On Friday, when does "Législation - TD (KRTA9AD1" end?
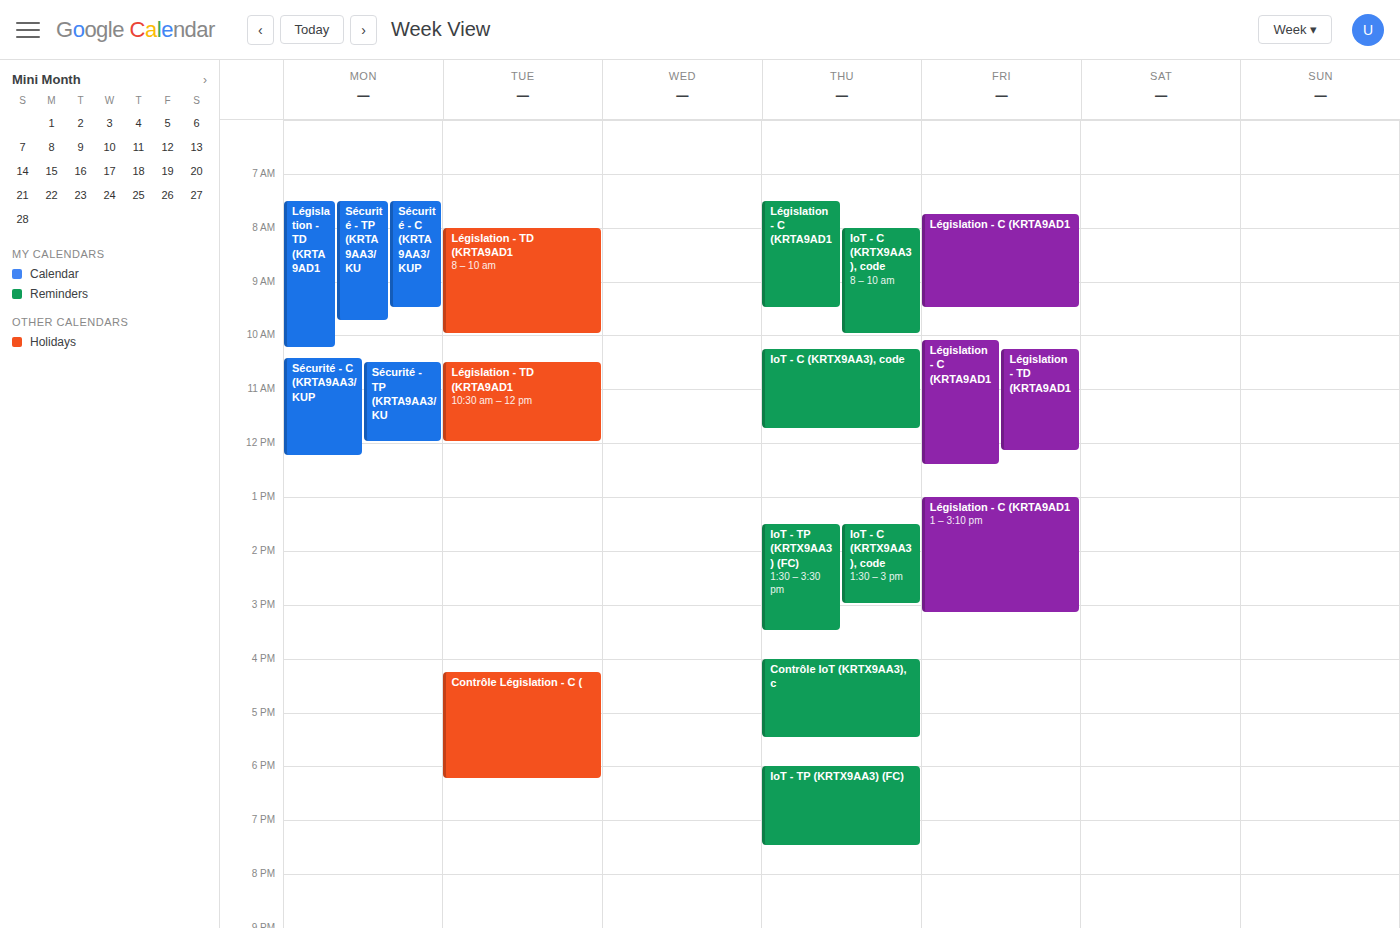
12:10 PM